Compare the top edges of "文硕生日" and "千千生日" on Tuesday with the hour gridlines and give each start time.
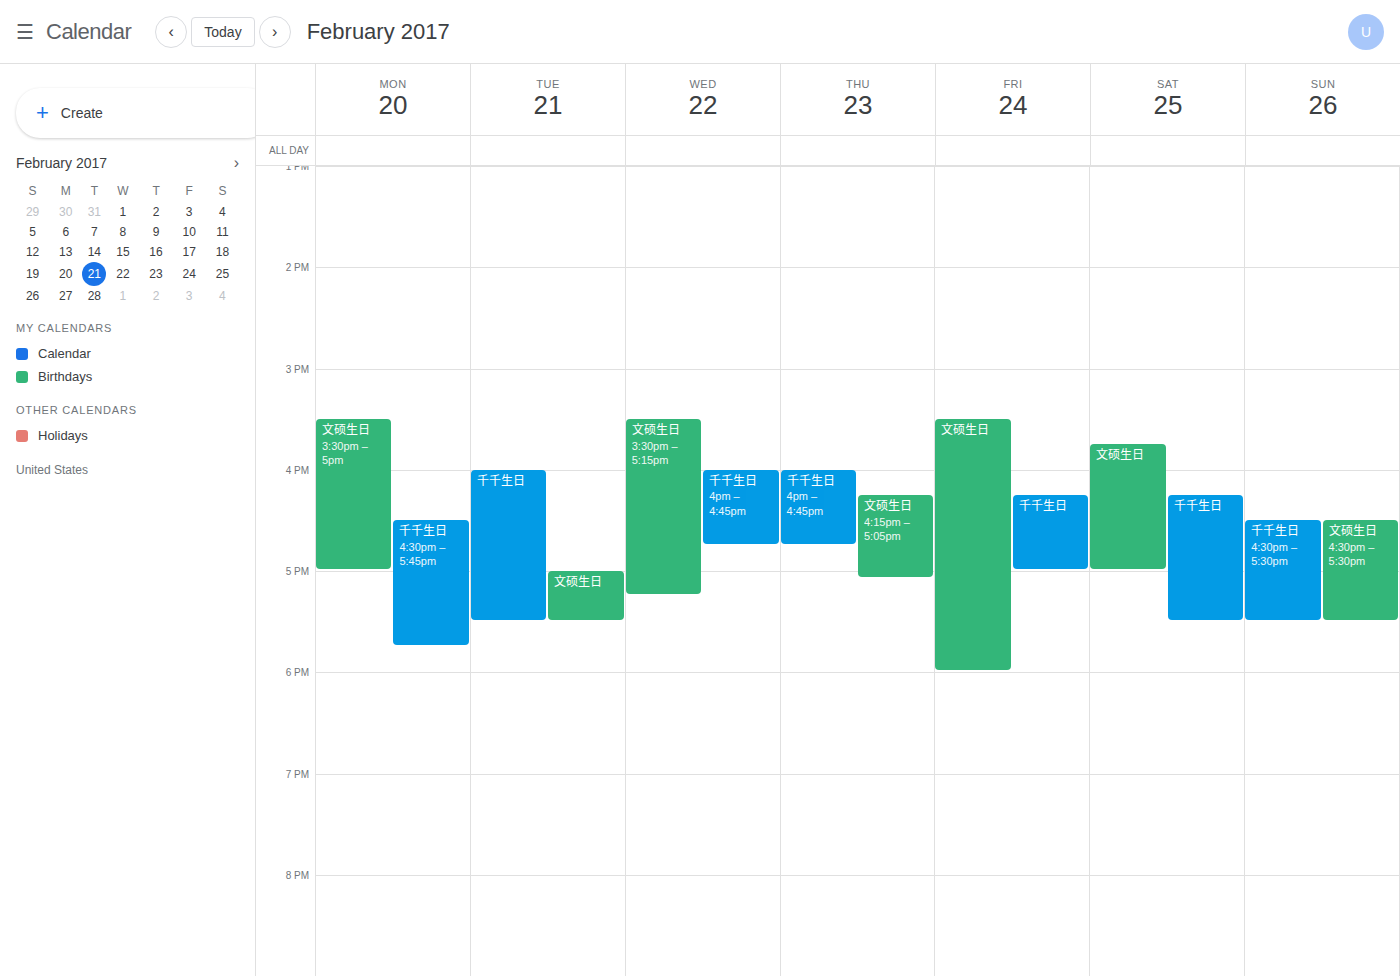
"文硕生日": 5:00 PM, exactly on the 5 PM line. "千千生日": 4:00 PM, exactly on the 4 PM line.